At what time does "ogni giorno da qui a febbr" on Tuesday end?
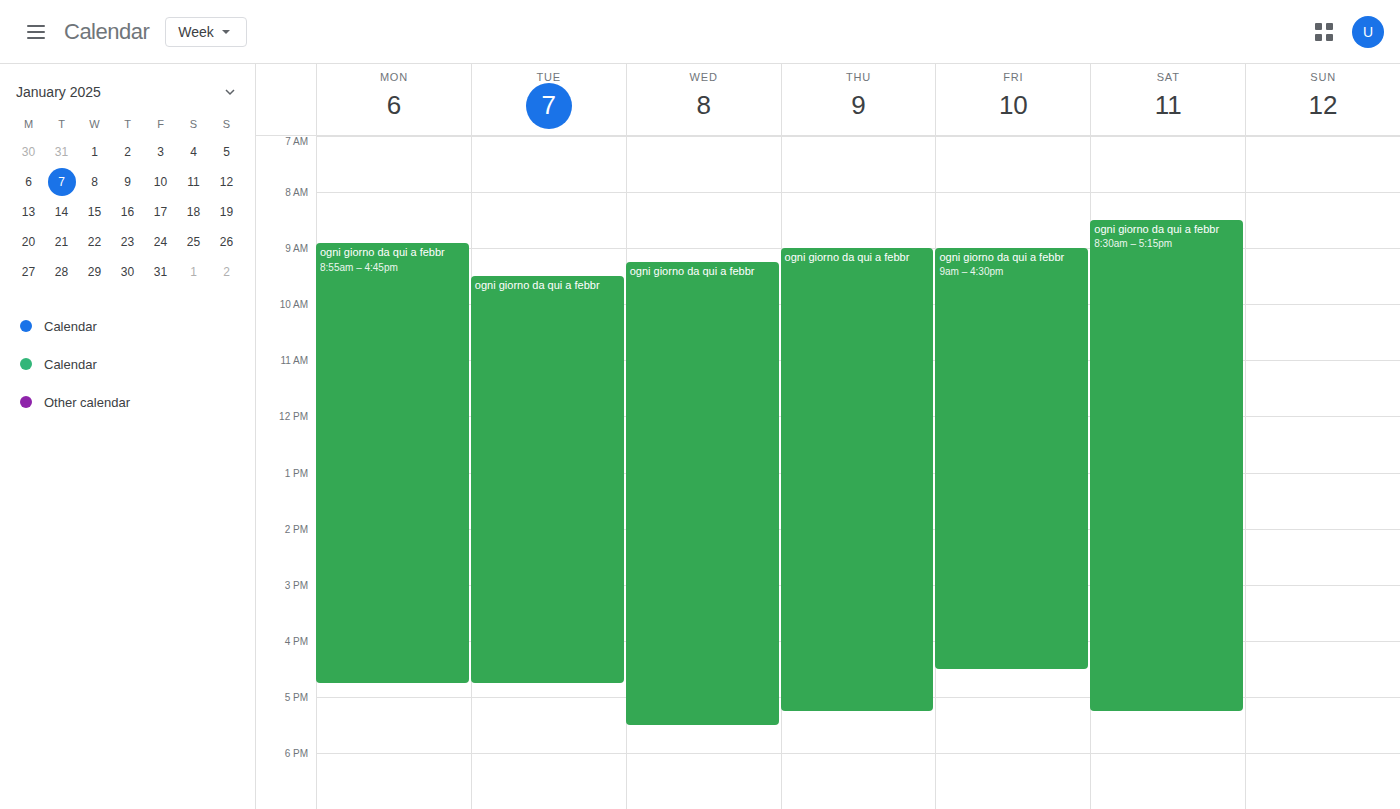
16:45